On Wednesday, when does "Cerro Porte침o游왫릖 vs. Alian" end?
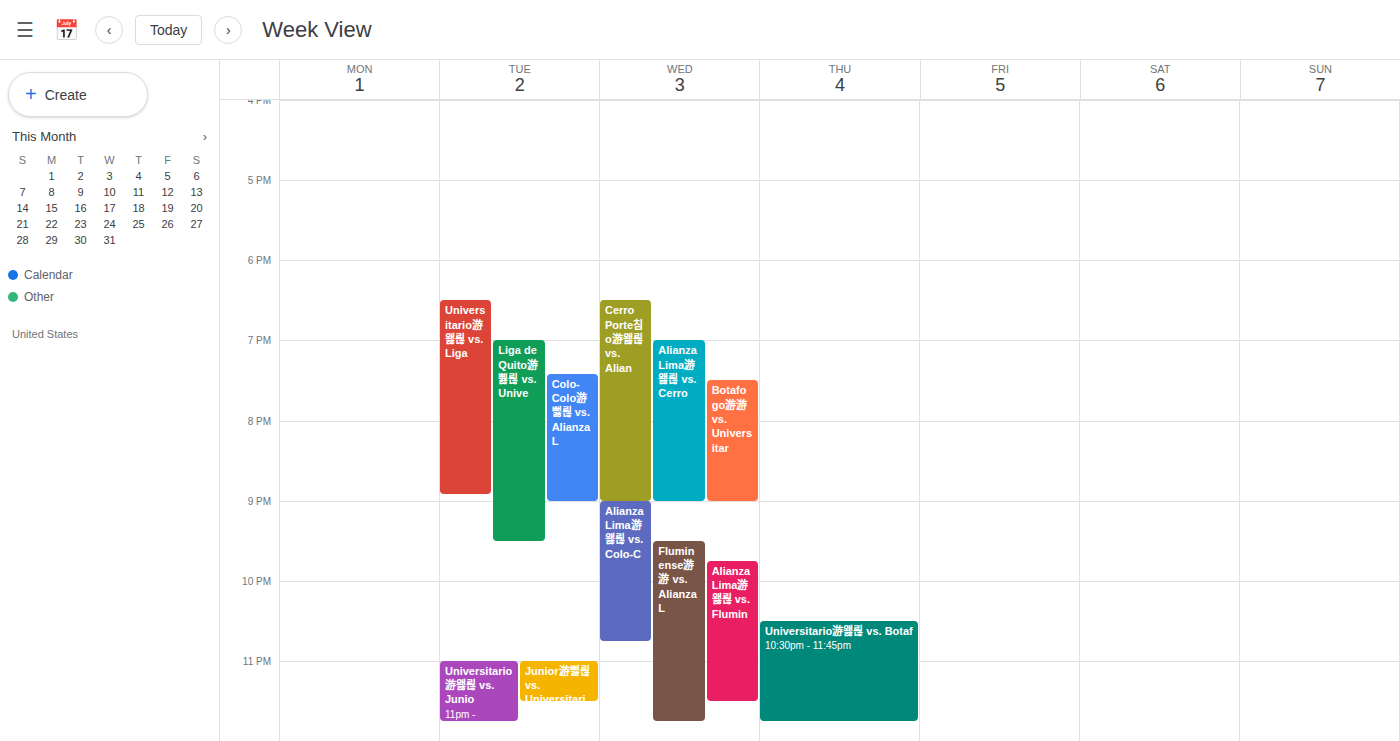
9:00 PM